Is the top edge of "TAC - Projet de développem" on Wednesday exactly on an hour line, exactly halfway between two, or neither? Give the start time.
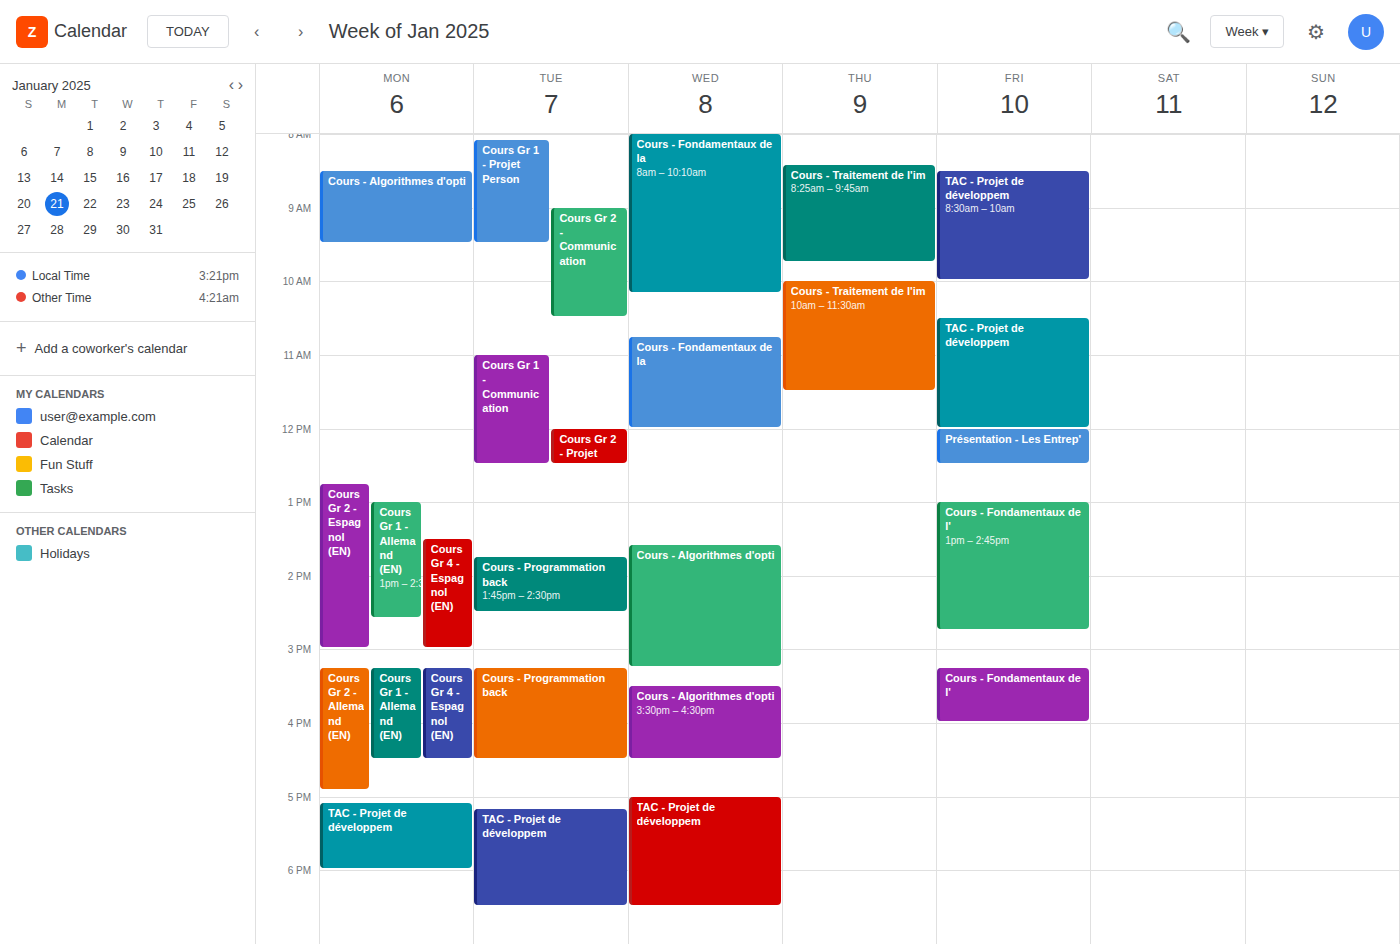
5:00 PM -- exactly on the 5 PM line.